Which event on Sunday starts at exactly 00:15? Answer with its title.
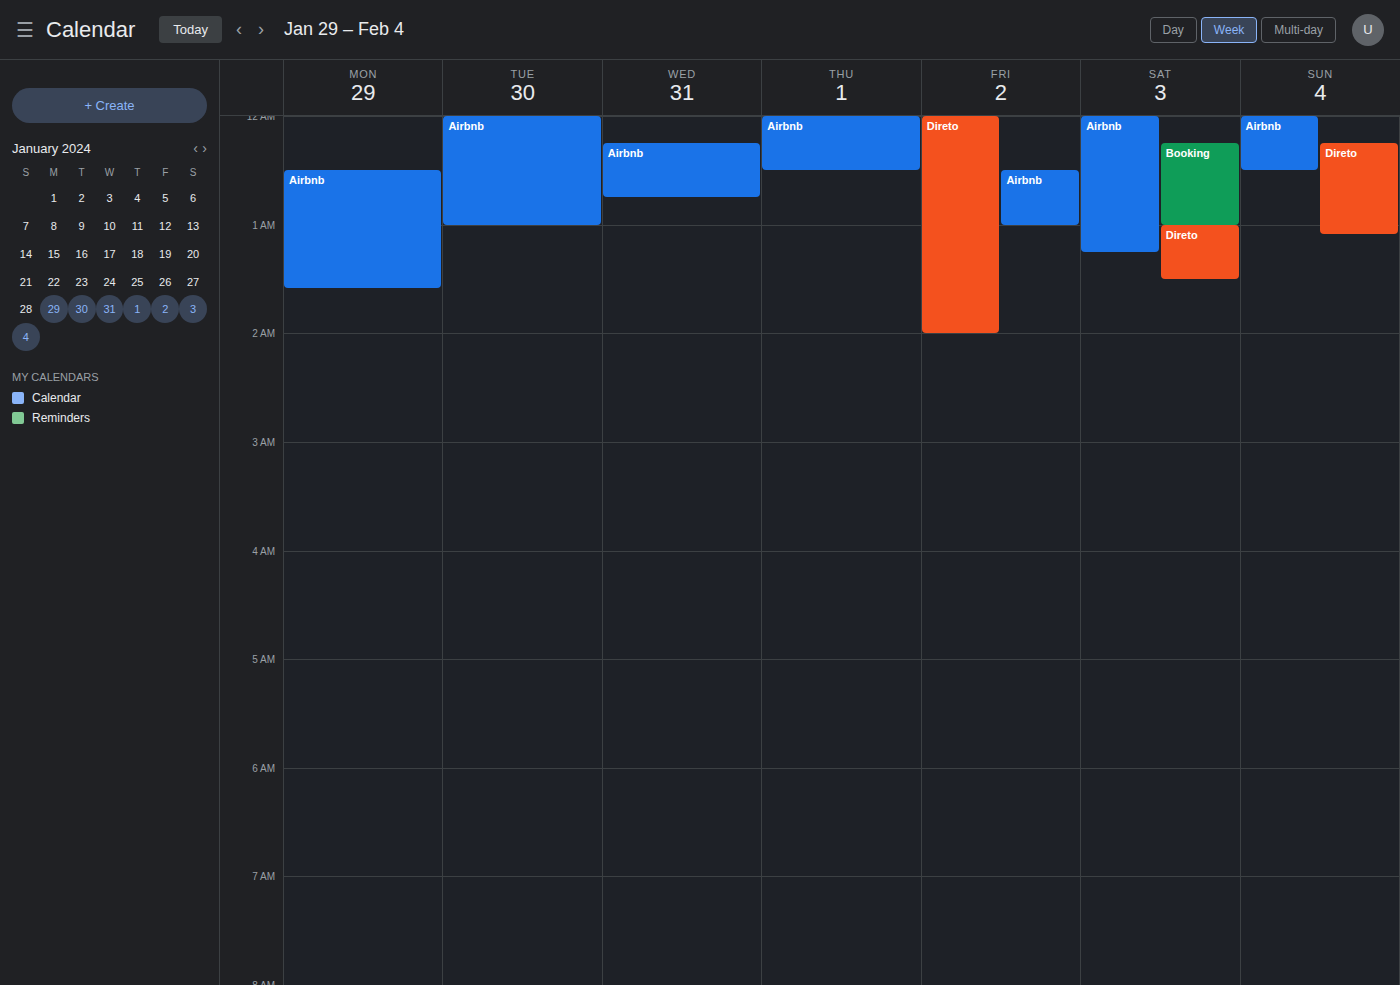
"Direto"